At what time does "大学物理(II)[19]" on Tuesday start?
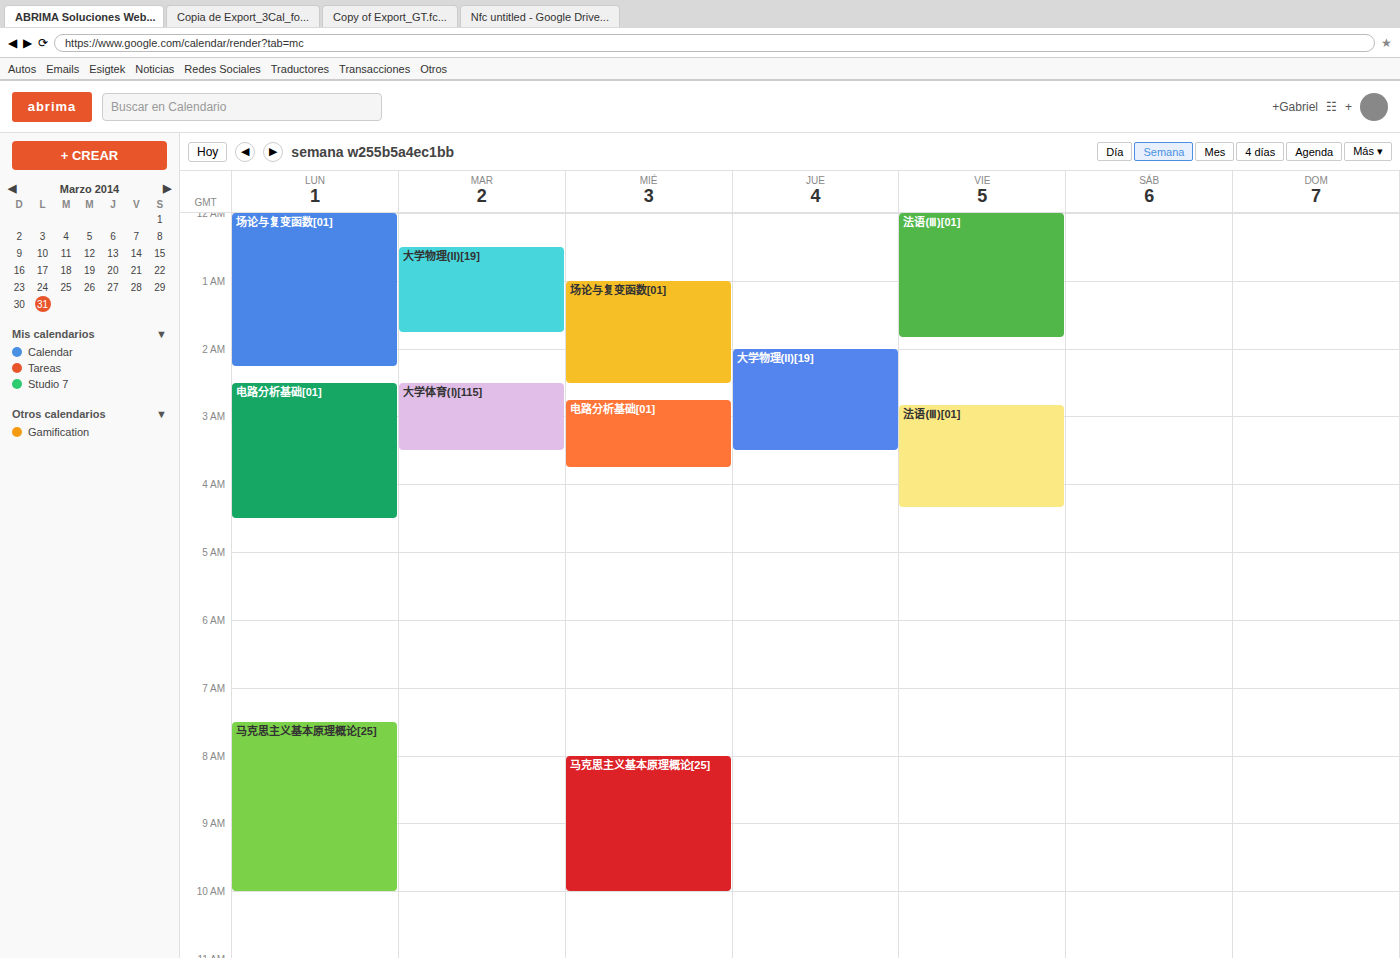
12:30 AM